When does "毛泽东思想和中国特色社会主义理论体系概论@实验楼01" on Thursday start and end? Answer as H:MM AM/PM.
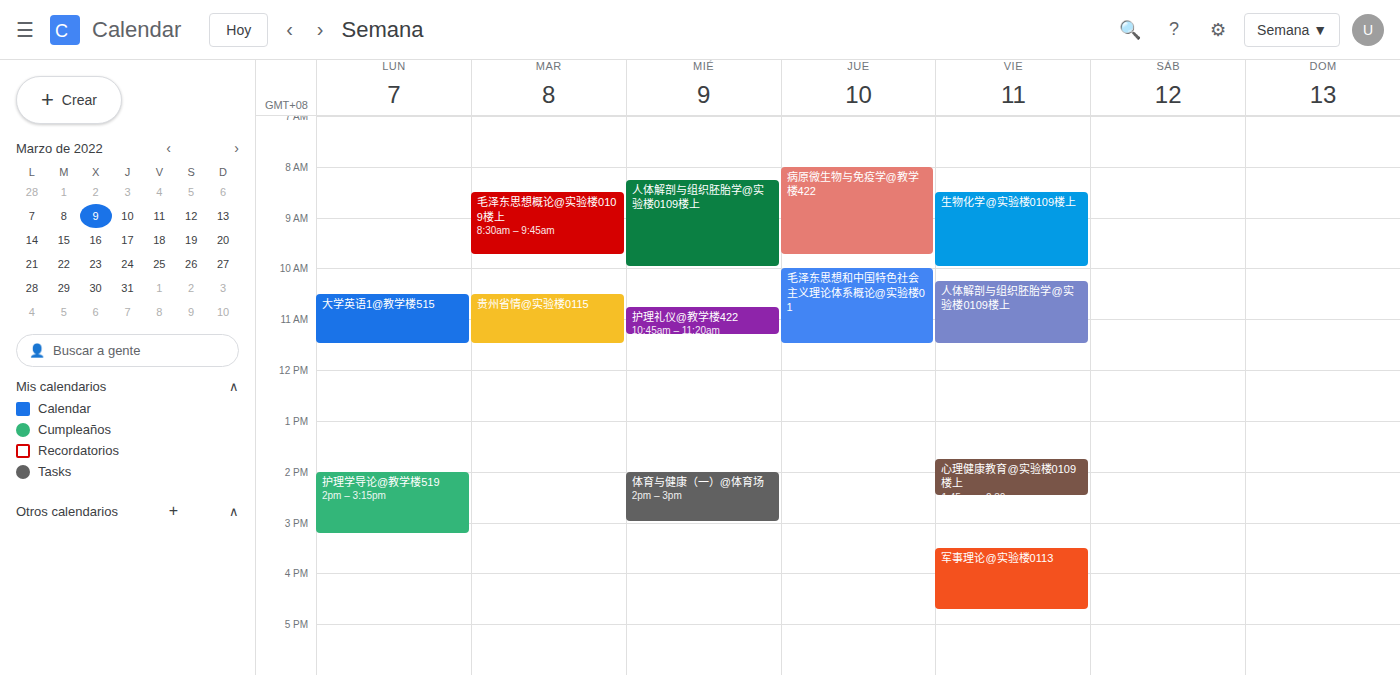
10:00 AM to 11:30 AM